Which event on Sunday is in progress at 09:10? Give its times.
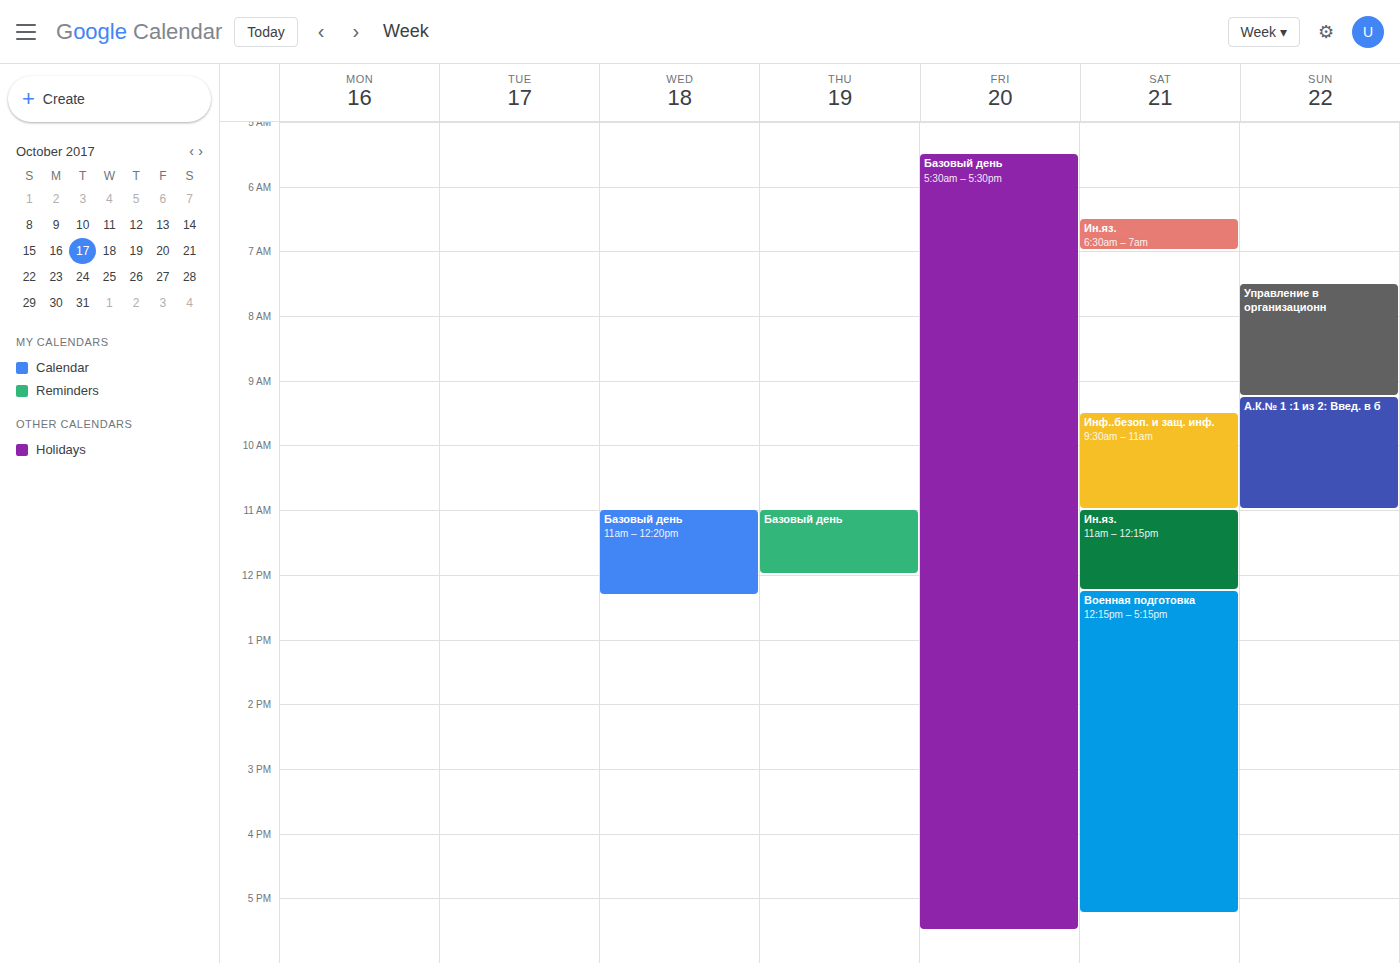
"Управление в организационн", 07:30 to 09:15